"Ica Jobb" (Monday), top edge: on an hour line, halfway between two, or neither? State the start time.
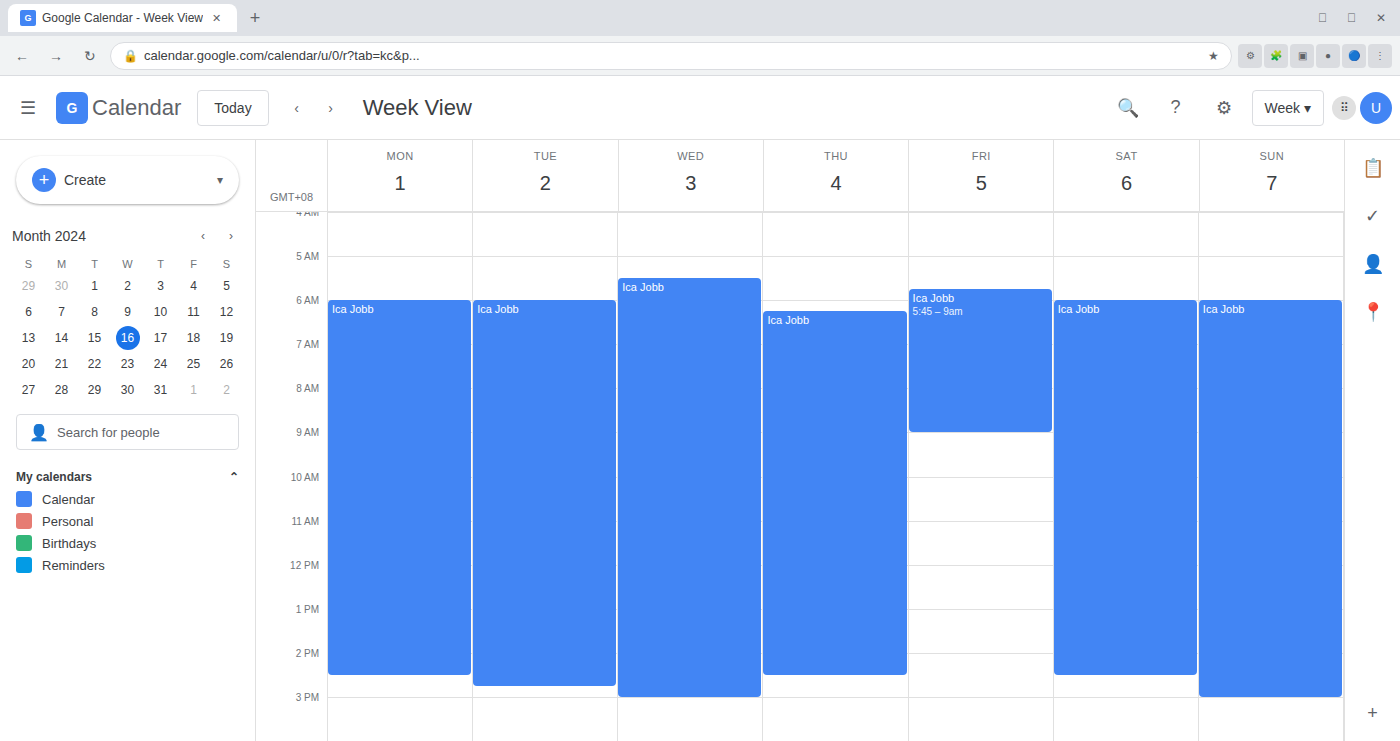
6:00 AM -- exactly on the 6 AM line.